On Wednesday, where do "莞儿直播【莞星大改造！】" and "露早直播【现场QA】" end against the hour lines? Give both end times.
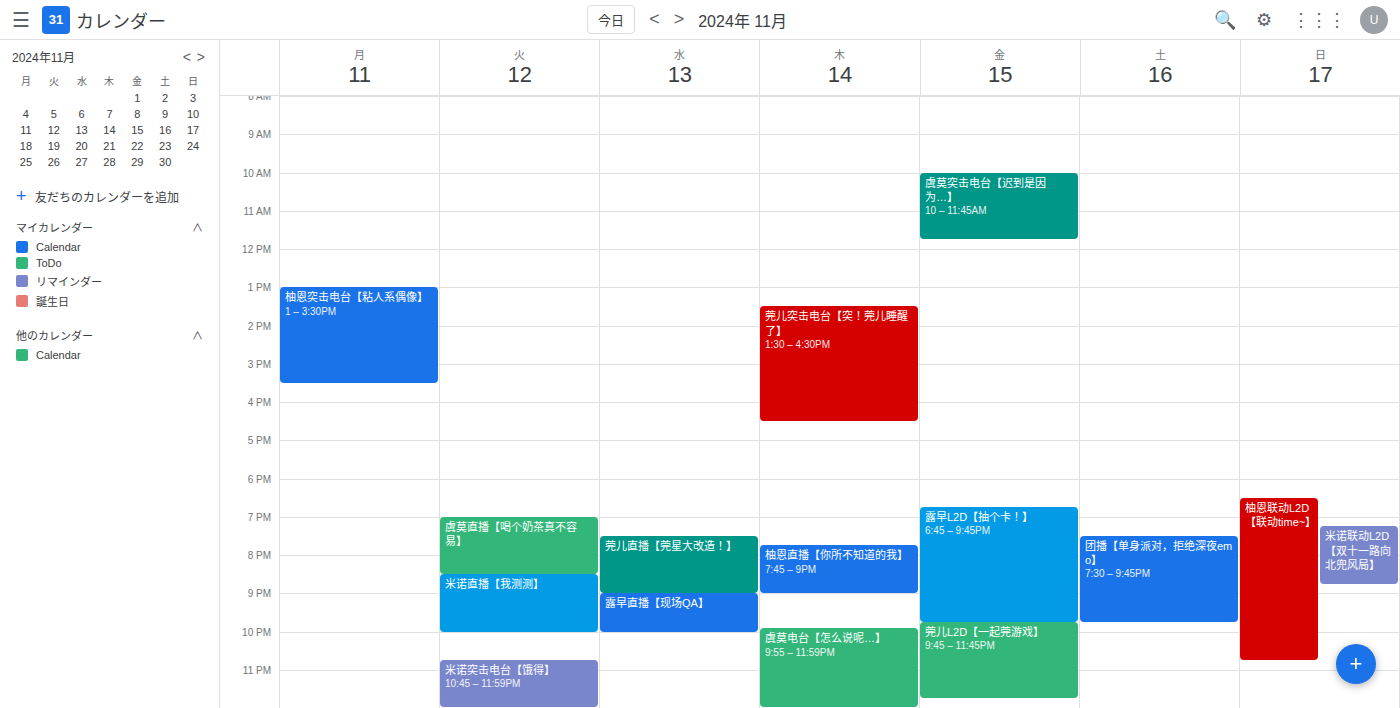
"莞儿直播【莞星大改造！】": 9:00 PM, exactly on the 9 PM line. "露早直播【现场QA】": 10:00 PM, exactly on the 10 PM line.